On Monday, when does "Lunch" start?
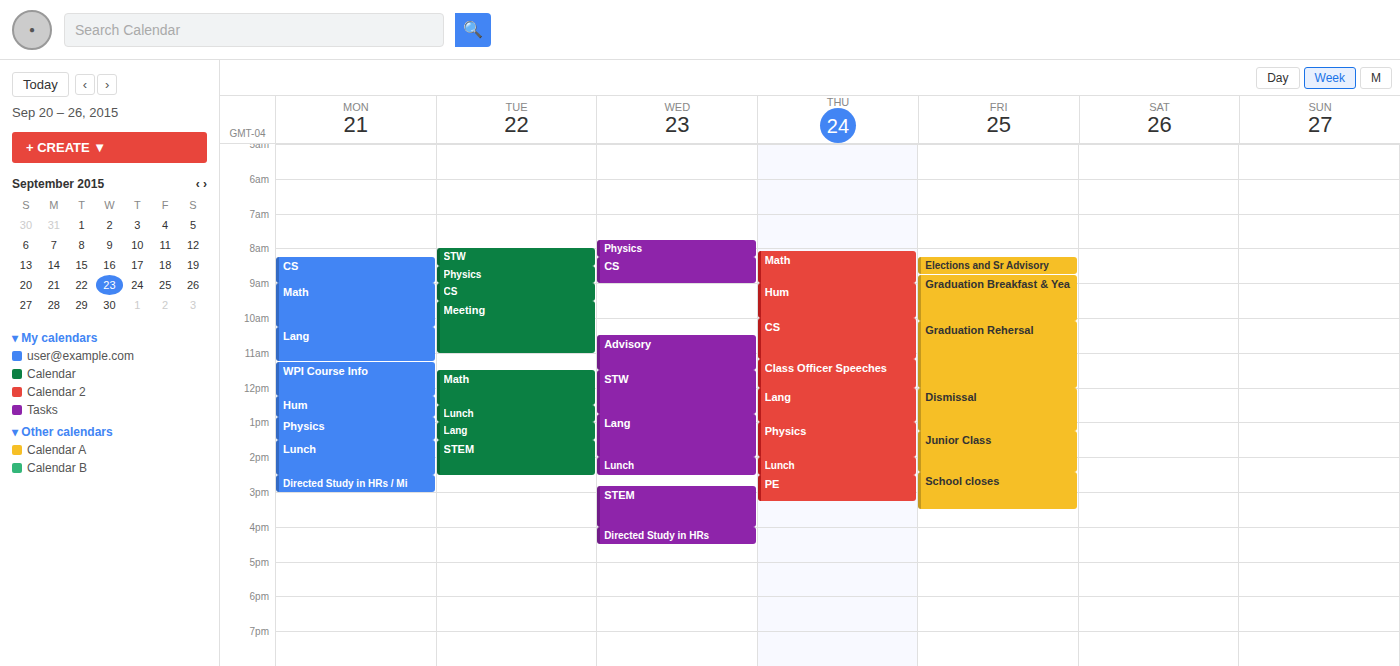
1:30 PM